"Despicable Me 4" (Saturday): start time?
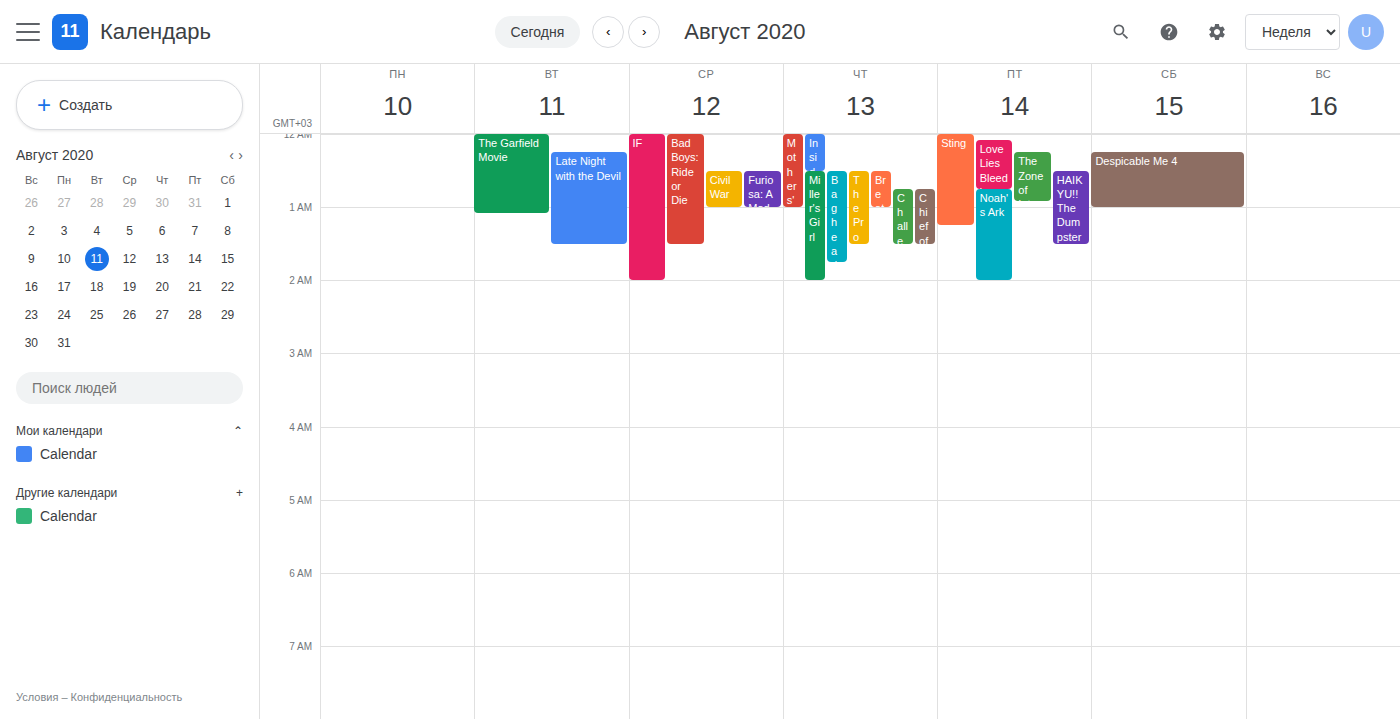
12:15 AM